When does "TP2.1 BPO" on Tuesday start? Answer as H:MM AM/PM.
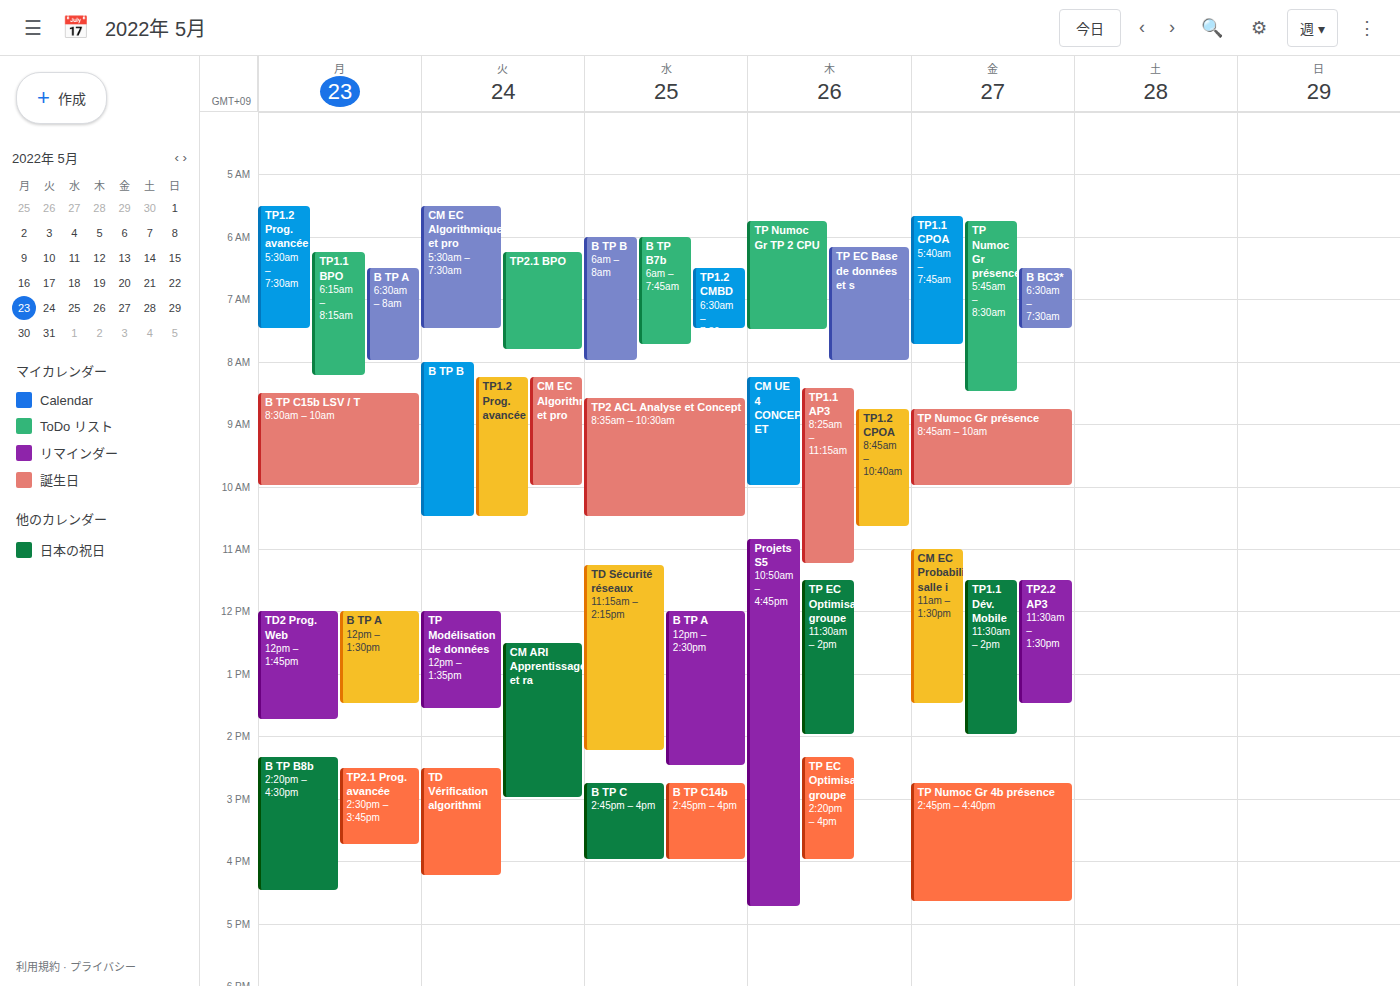
6:15 AM